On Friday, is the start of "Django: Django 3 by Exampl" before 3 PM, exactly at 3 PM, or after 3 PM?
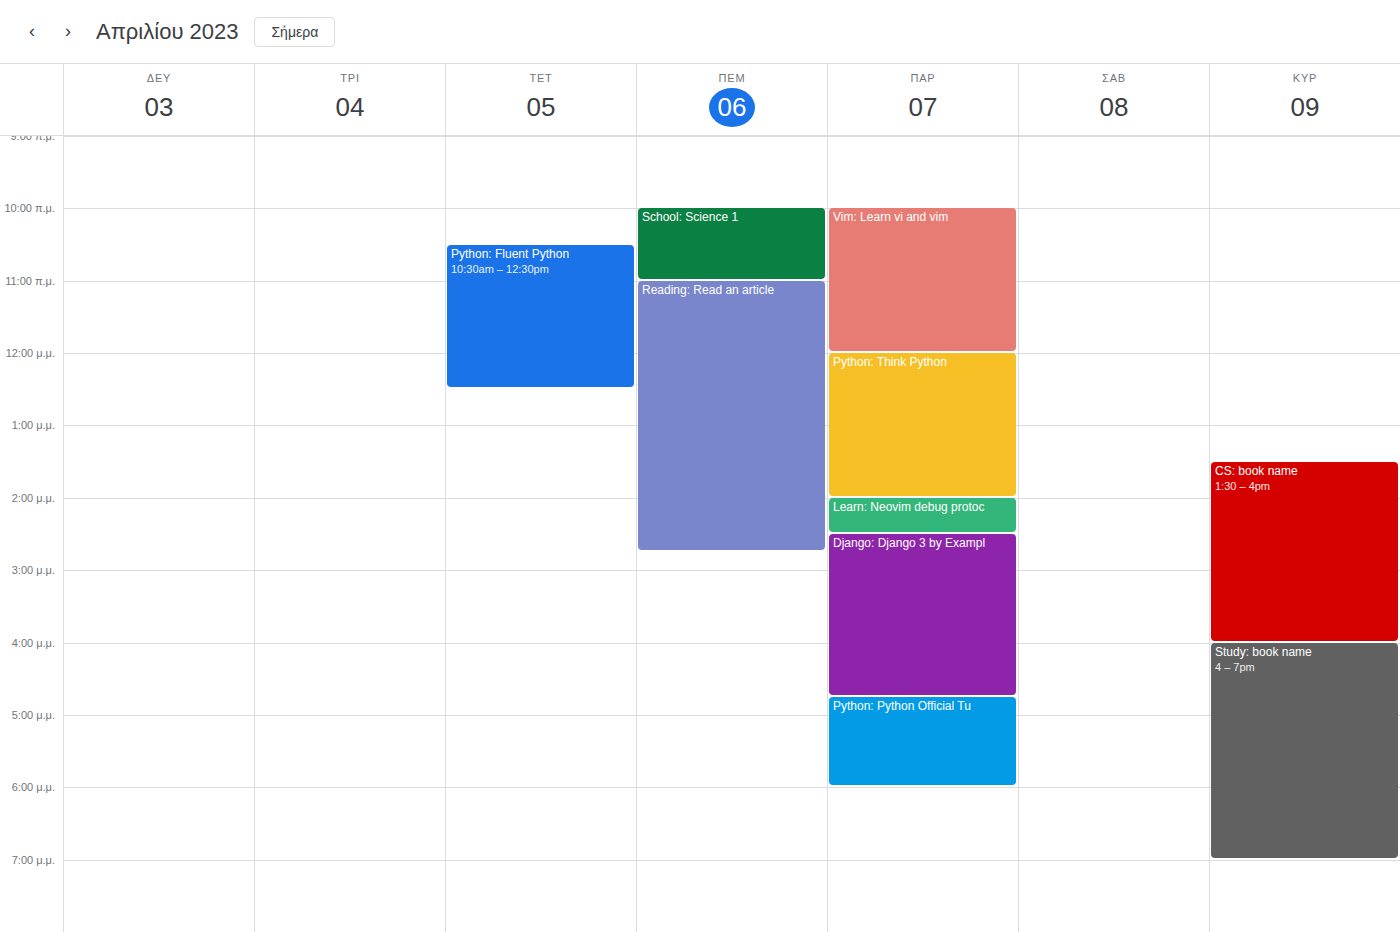
2:30 PM -- before 3 PM, 30 minutes above the 3 PM line.